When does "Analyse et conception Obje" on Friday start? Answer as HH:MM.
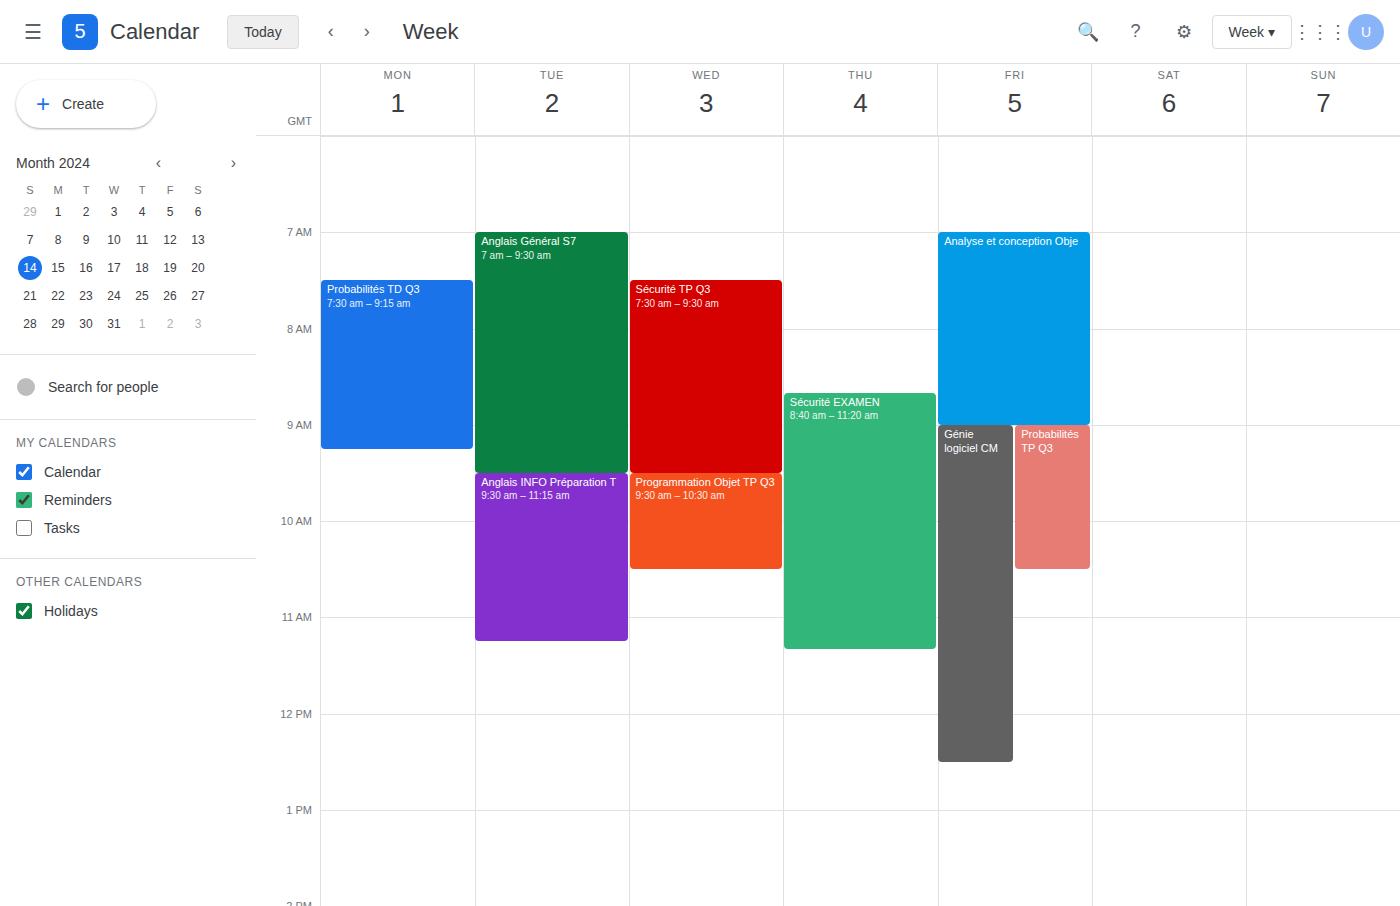
07:00